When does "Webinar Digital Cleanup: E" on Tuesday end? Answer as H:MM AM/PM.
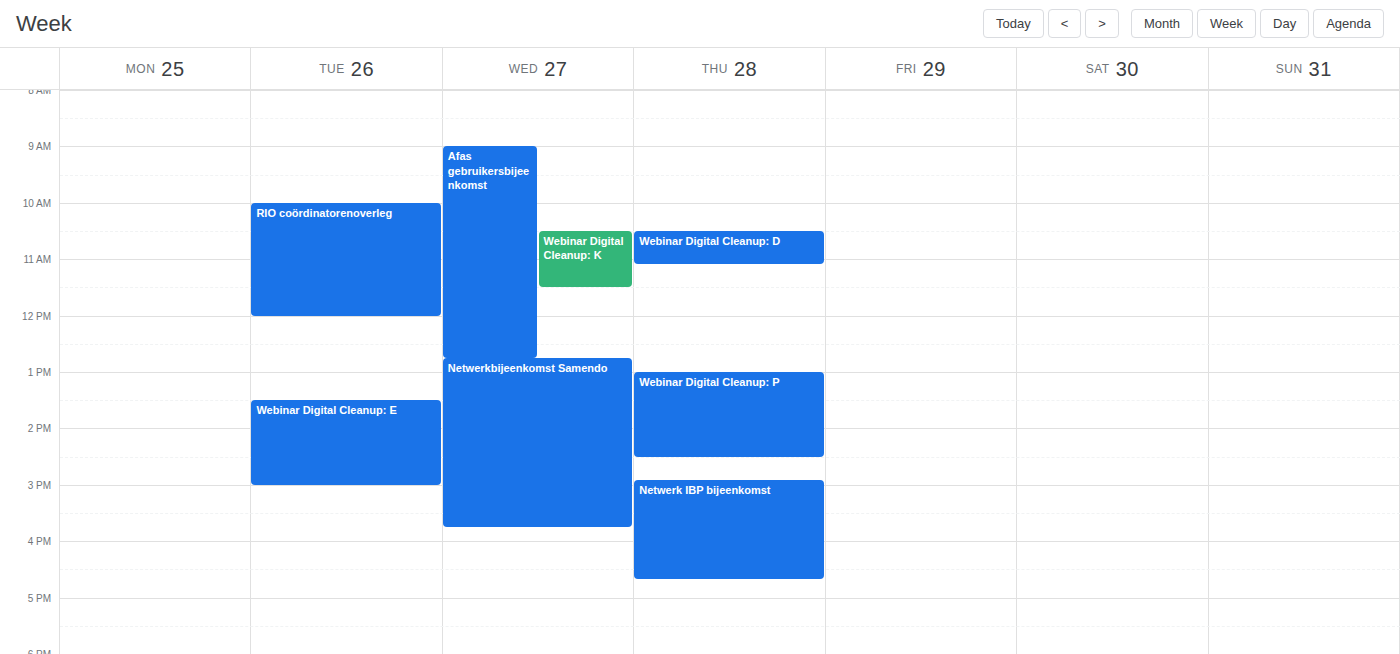
3:00 PM